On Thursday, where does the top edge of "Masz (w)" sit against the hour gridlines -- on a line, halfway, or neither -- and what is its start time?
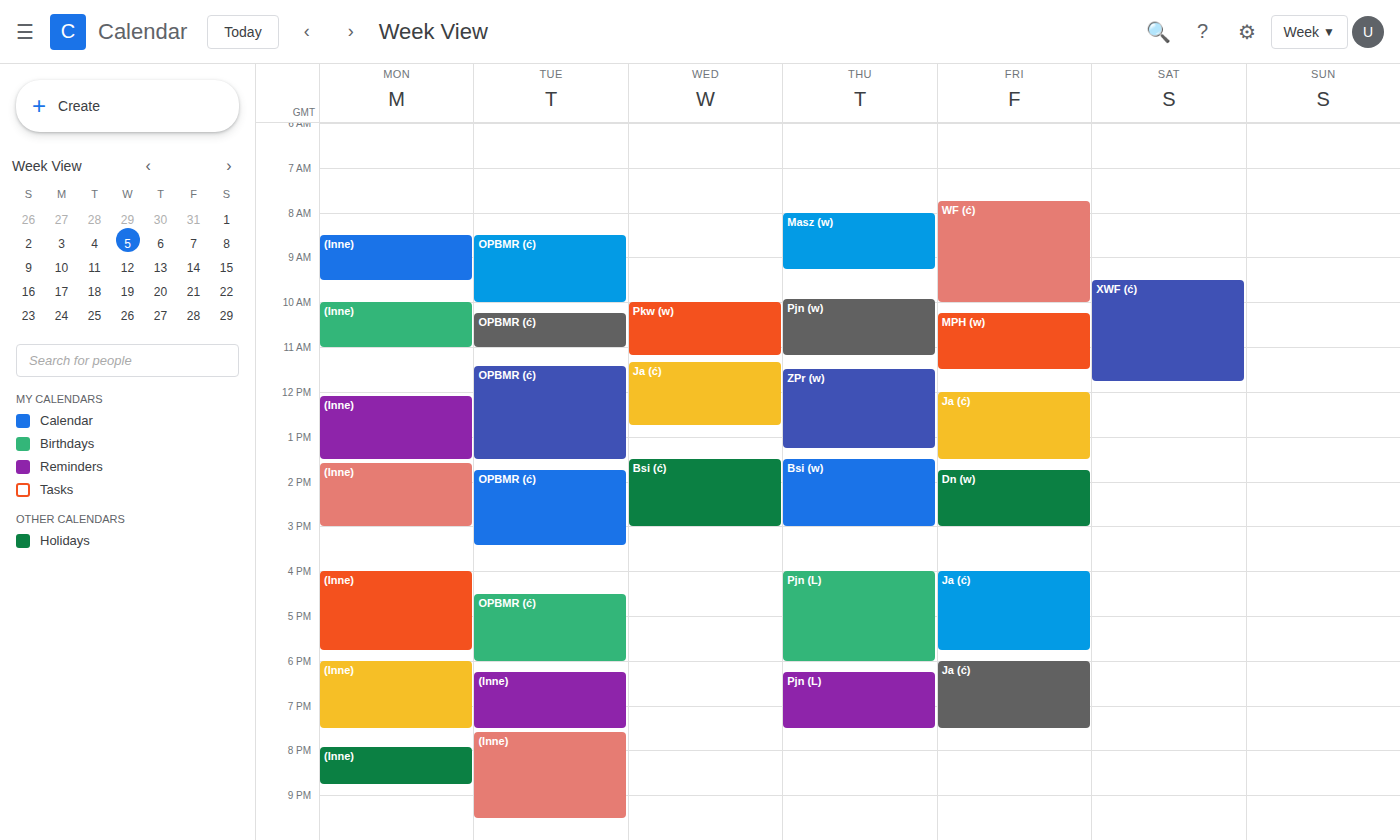
08:00 -- exactly on the 08:00 line.